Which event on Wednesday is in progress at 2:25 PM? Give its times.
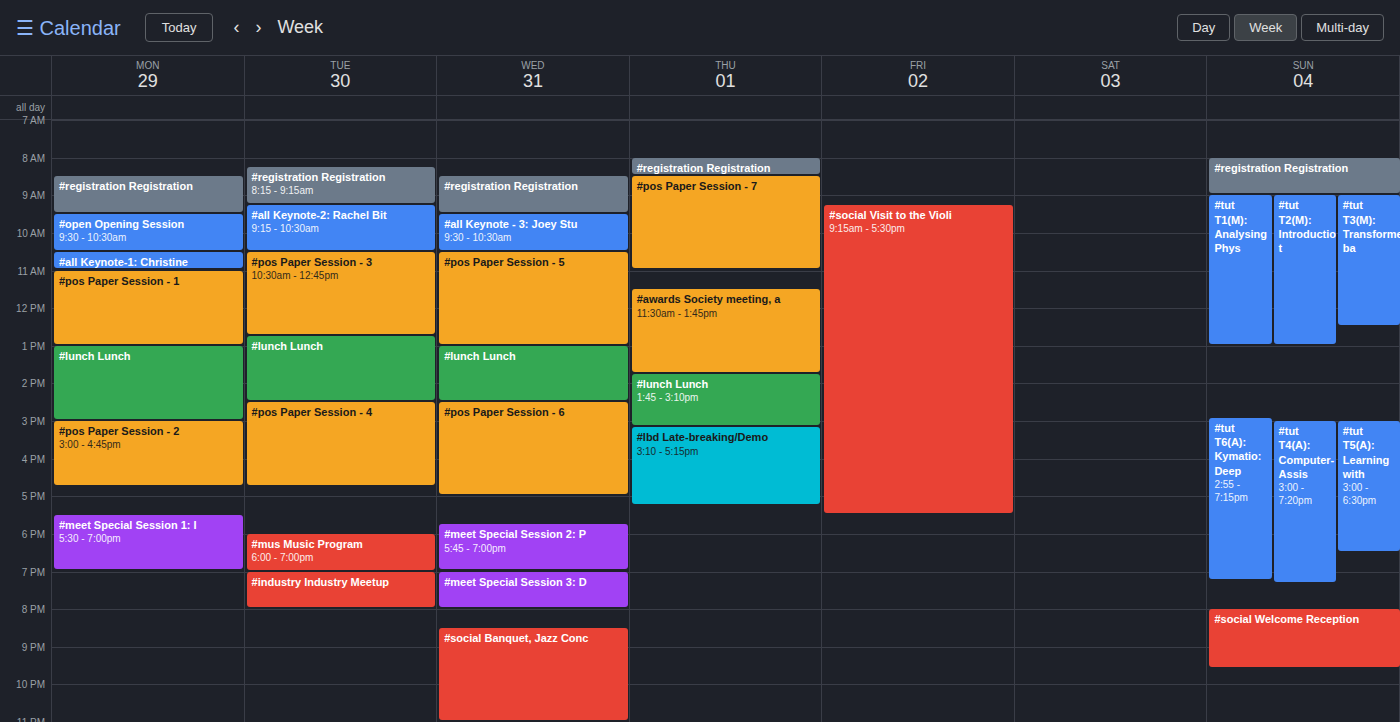
"#lunch Lunch", 1:00 PM to 2:30 PM